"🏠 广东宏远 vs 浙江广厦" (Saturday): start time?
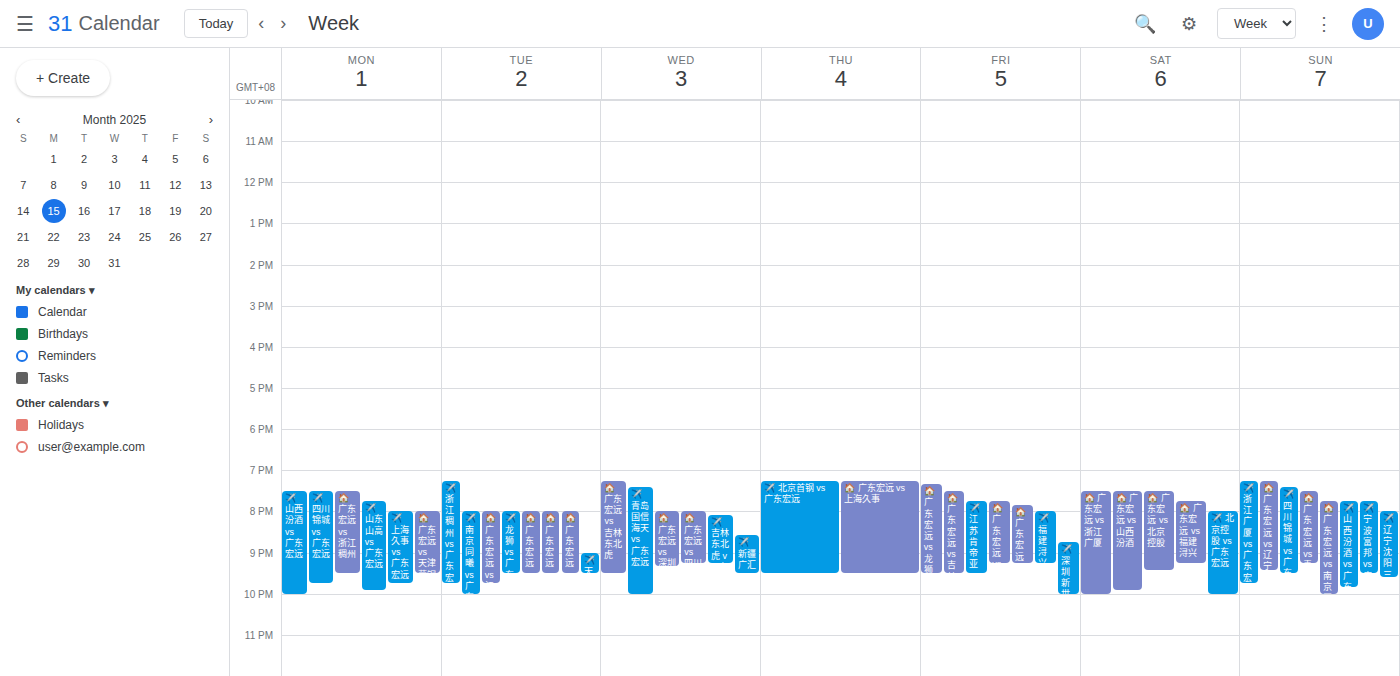
7:30 PM